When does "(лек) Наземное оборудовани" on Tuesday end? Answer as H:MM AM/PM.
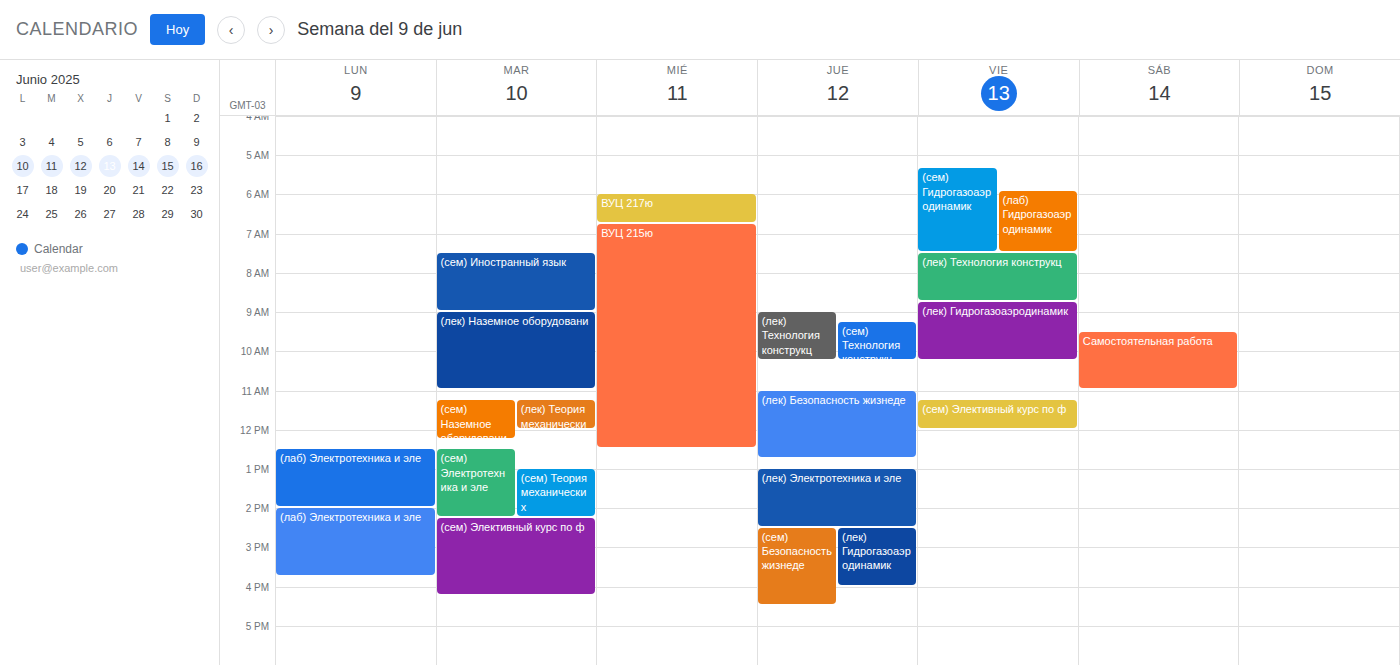
11:00 AM